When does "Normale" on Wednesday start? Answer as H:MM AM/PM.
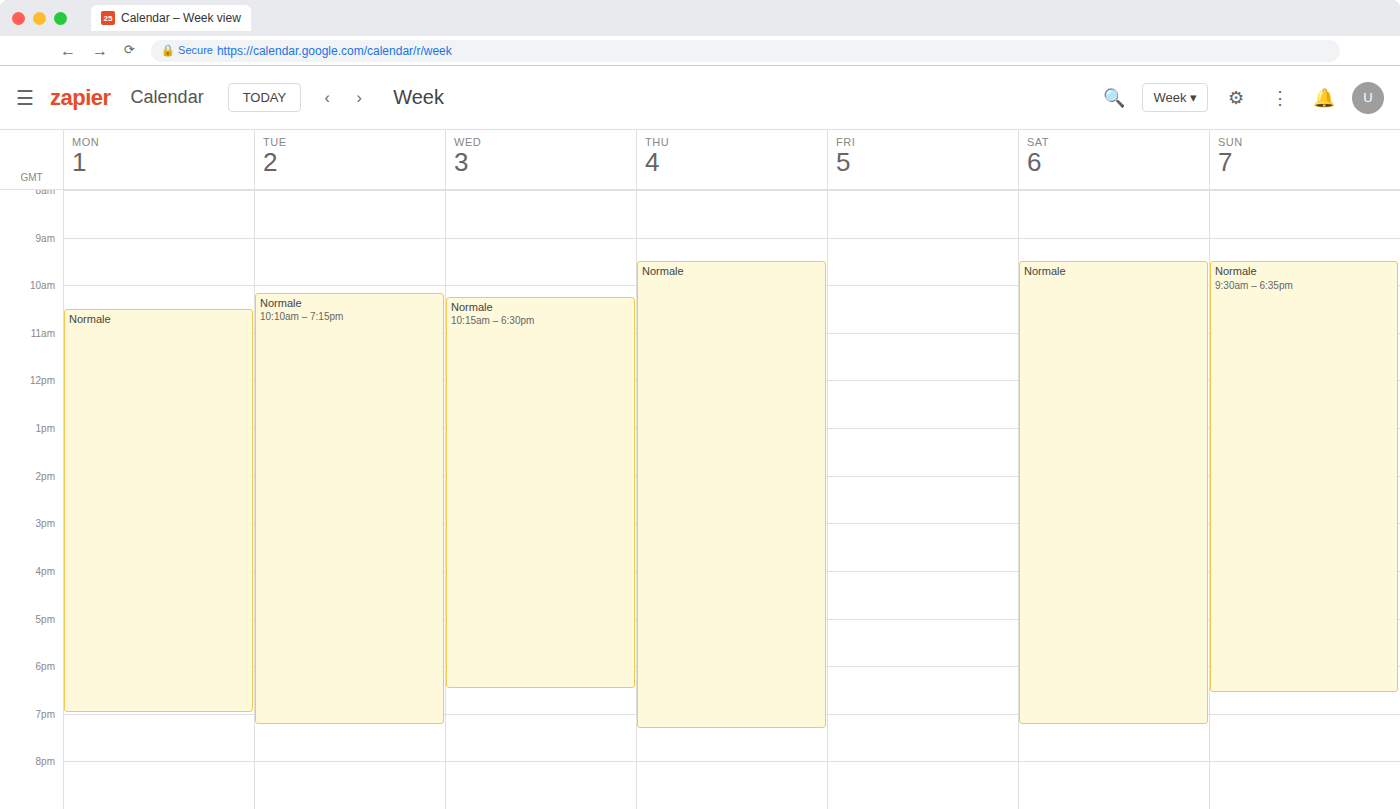
10:15 AM